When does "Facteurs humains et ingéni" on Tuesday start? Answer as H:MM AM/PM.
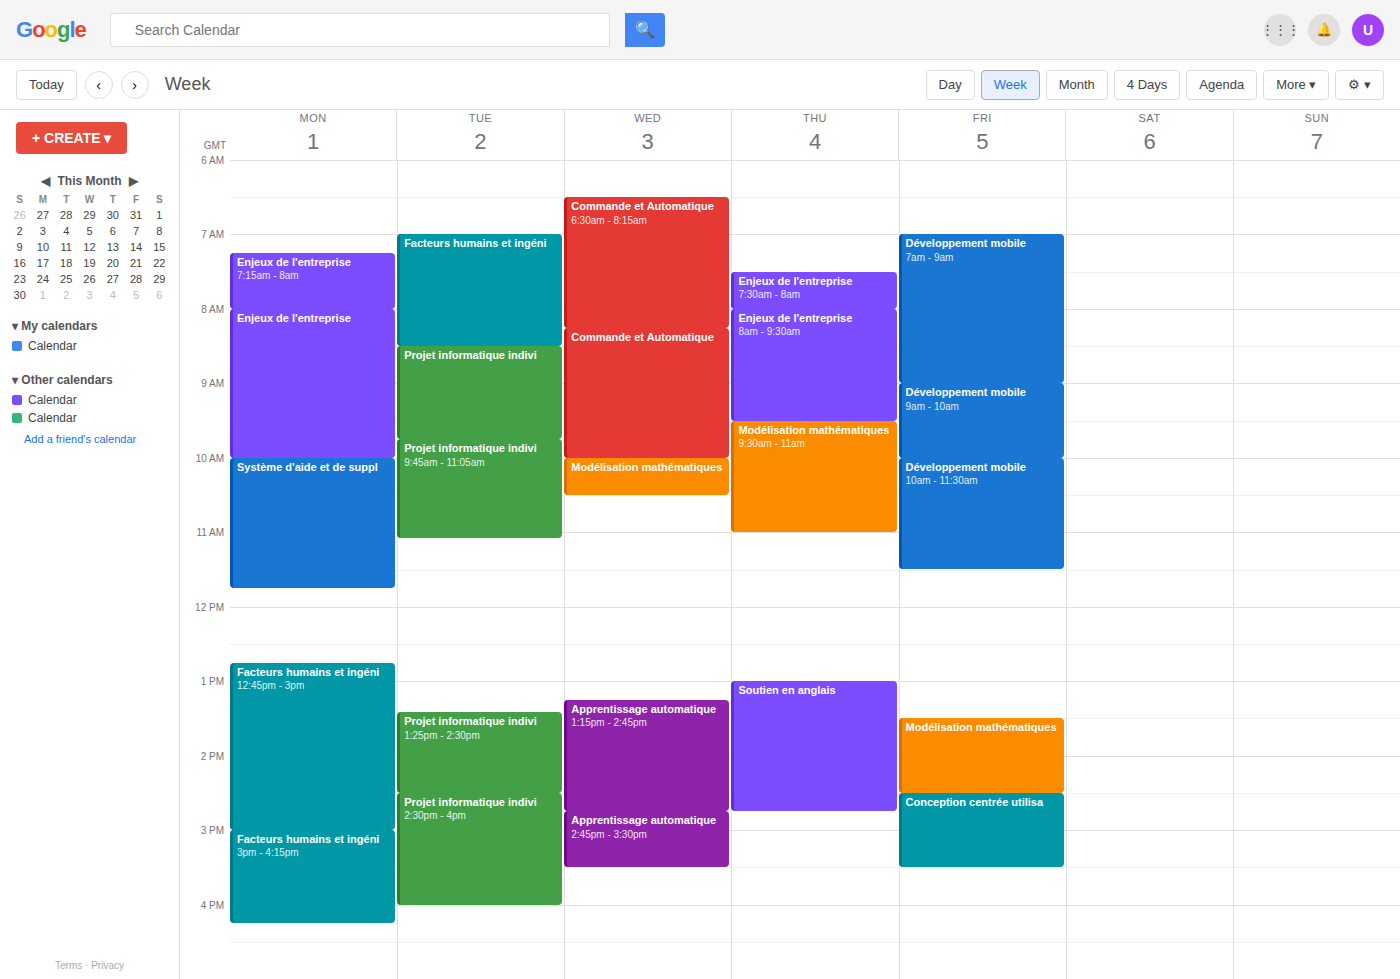
7:00 AM